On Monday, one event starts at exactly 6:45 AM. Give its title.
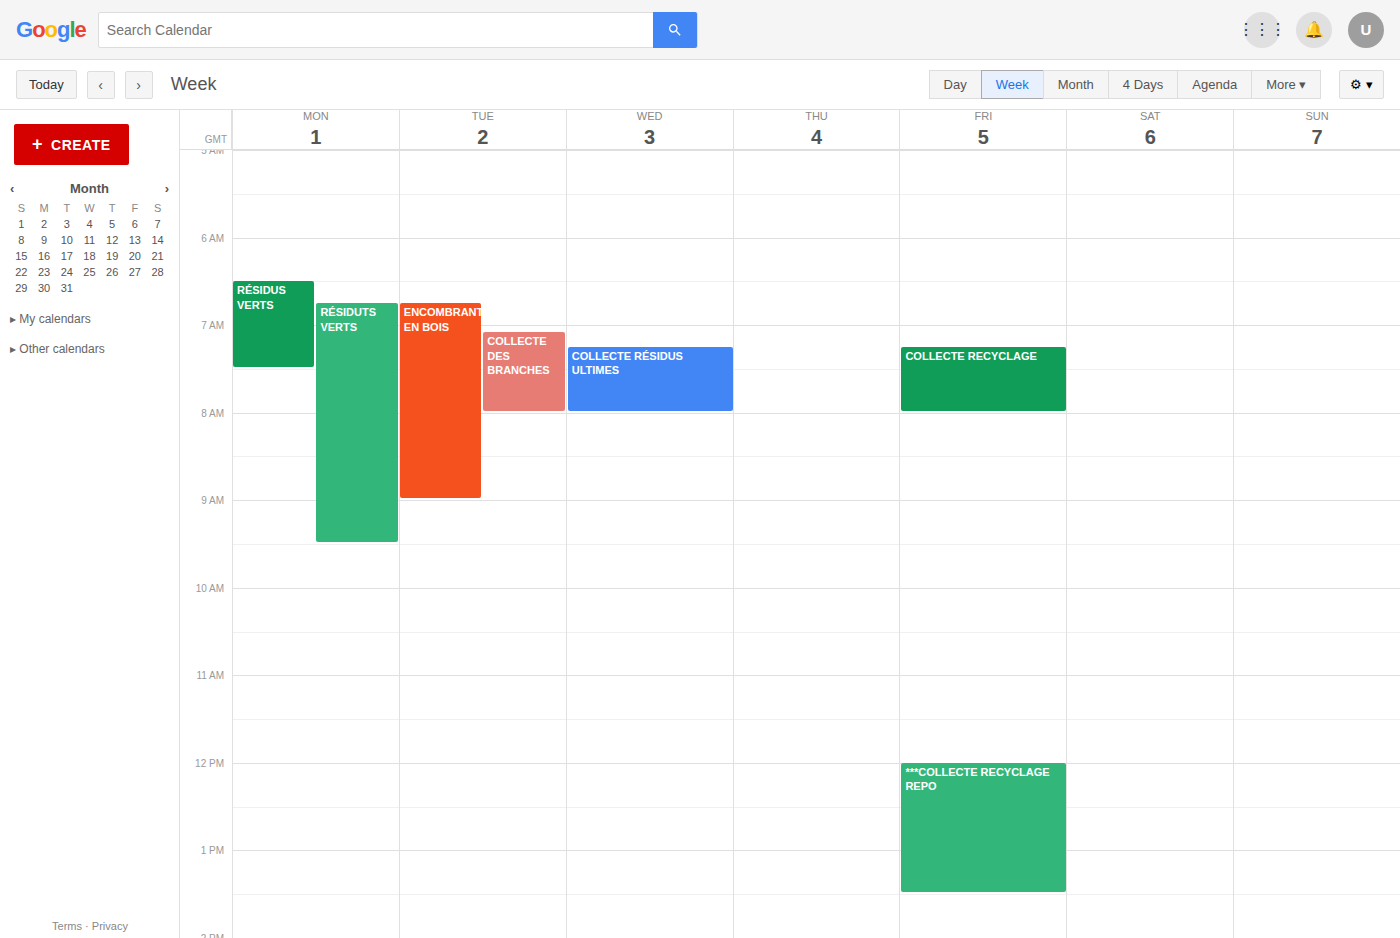
"RÉSIDUTS VERTS"